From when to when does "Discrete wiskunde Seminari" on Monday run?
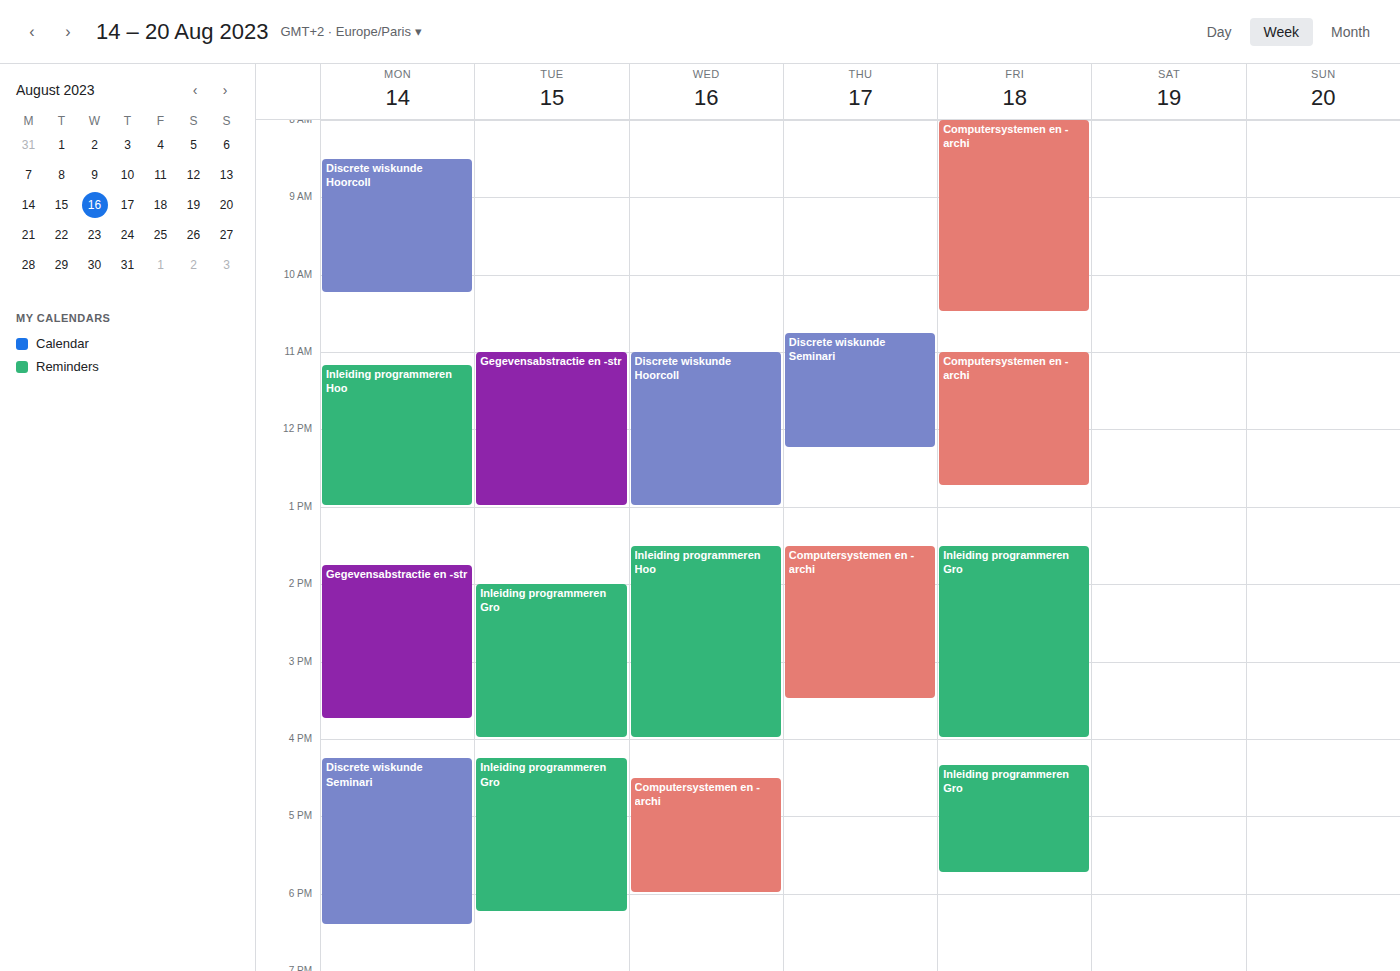
16:15 to 18:25